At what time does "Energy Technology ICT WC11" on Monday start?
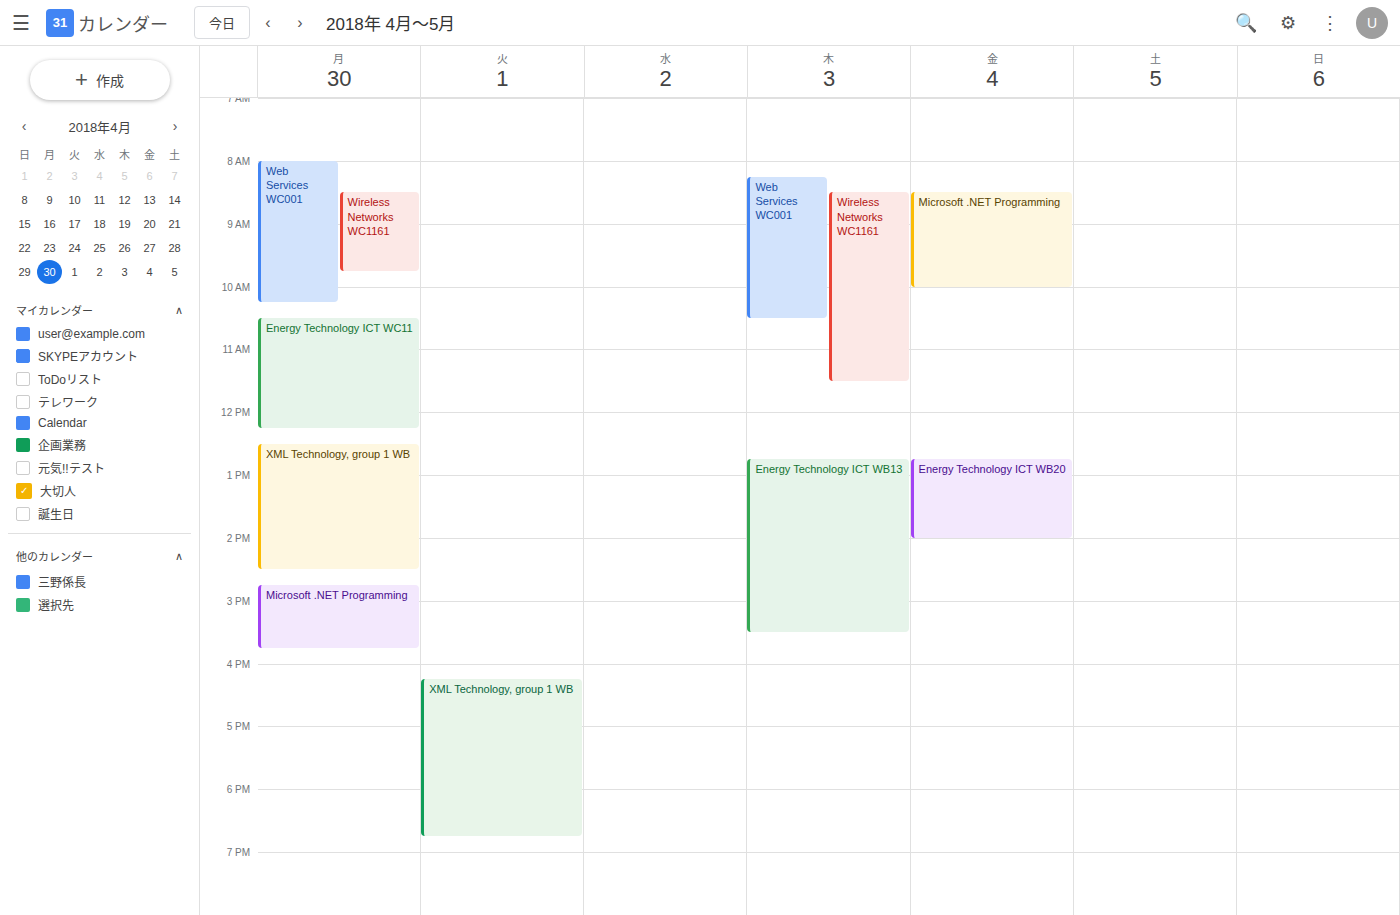
10:30 AM